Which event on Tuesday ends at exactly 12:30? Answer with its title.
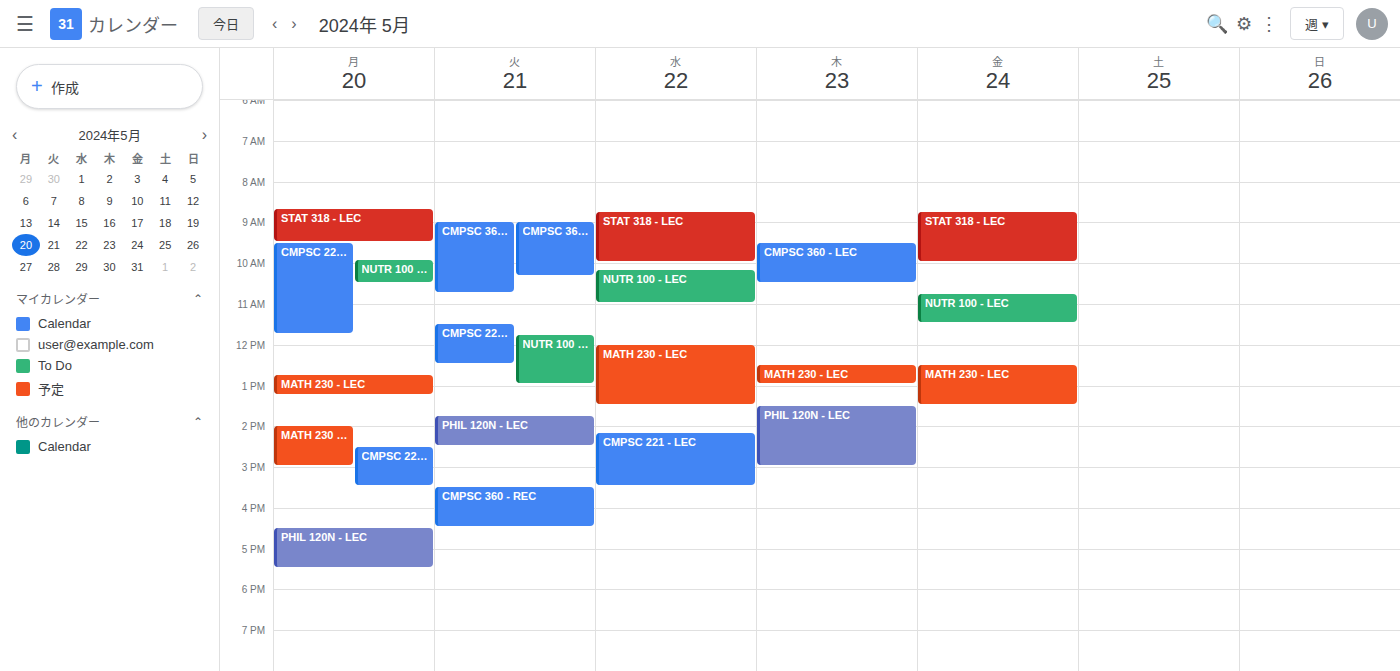
"CMPSC 221 - REC"